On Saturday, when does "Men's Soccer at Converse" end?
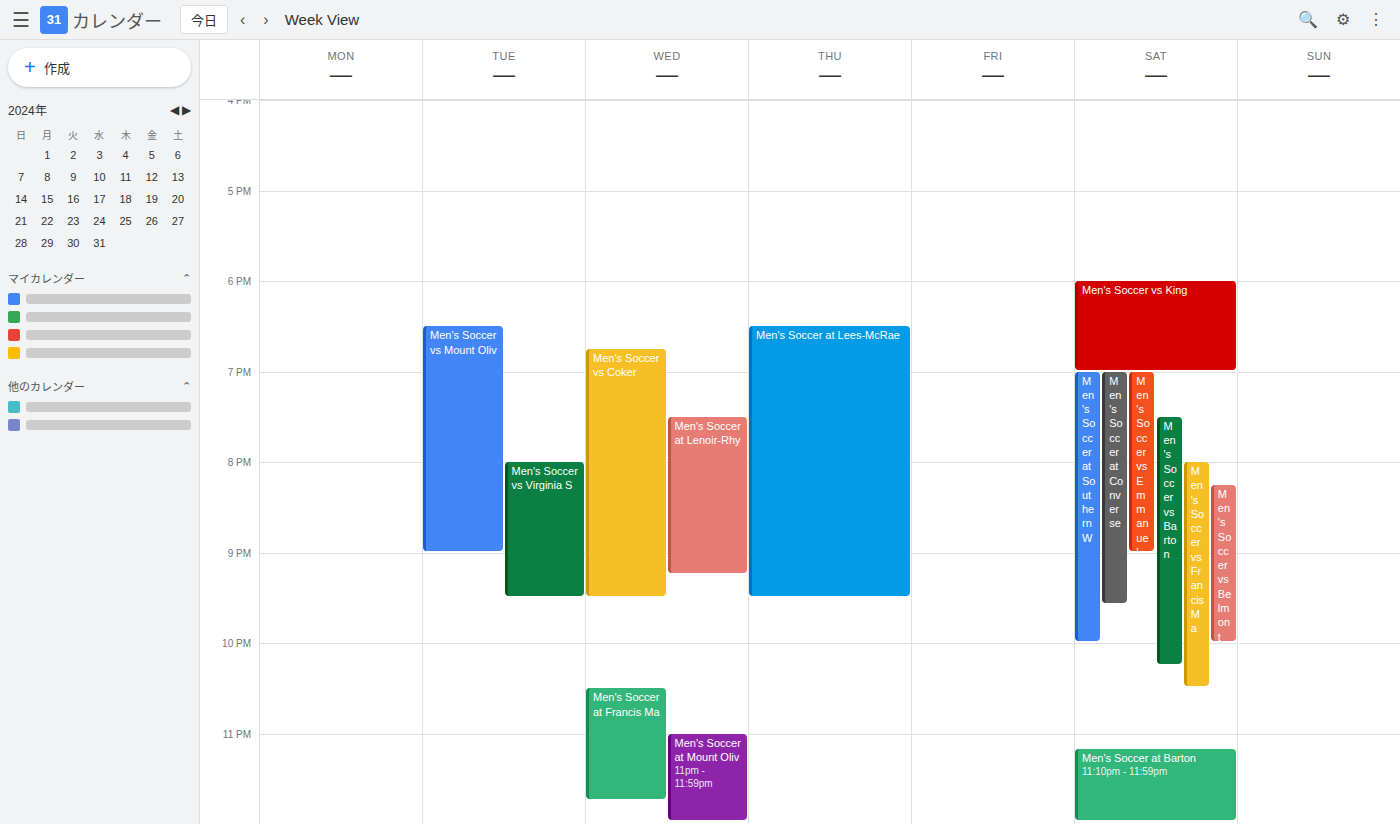
21:35